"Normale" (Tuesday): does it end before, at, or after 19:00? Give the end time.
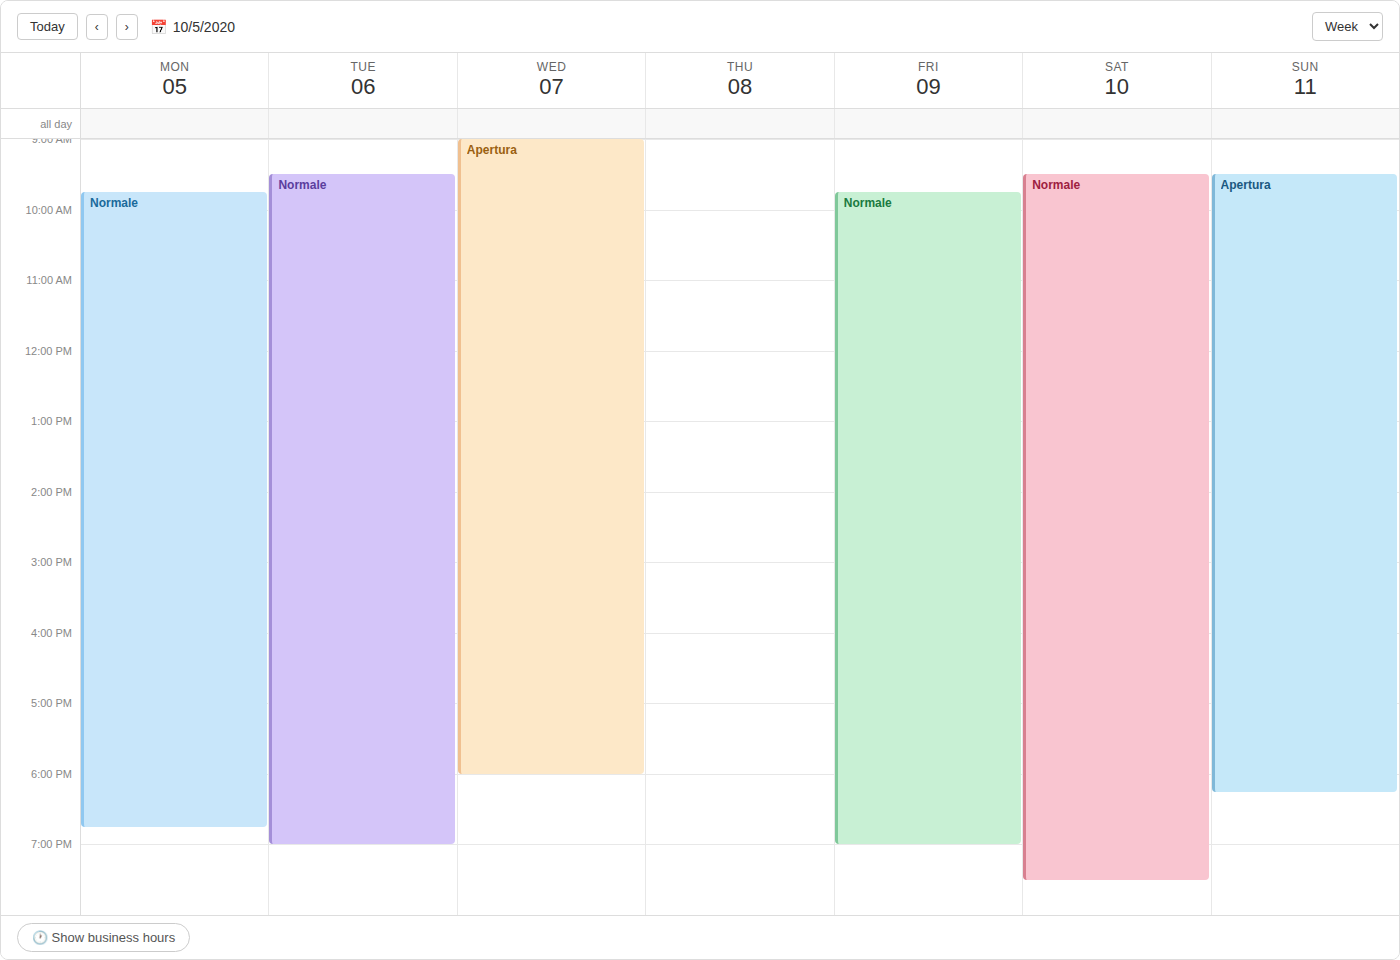
19:00 -- exactly at 19:00, on the 19:00 line.